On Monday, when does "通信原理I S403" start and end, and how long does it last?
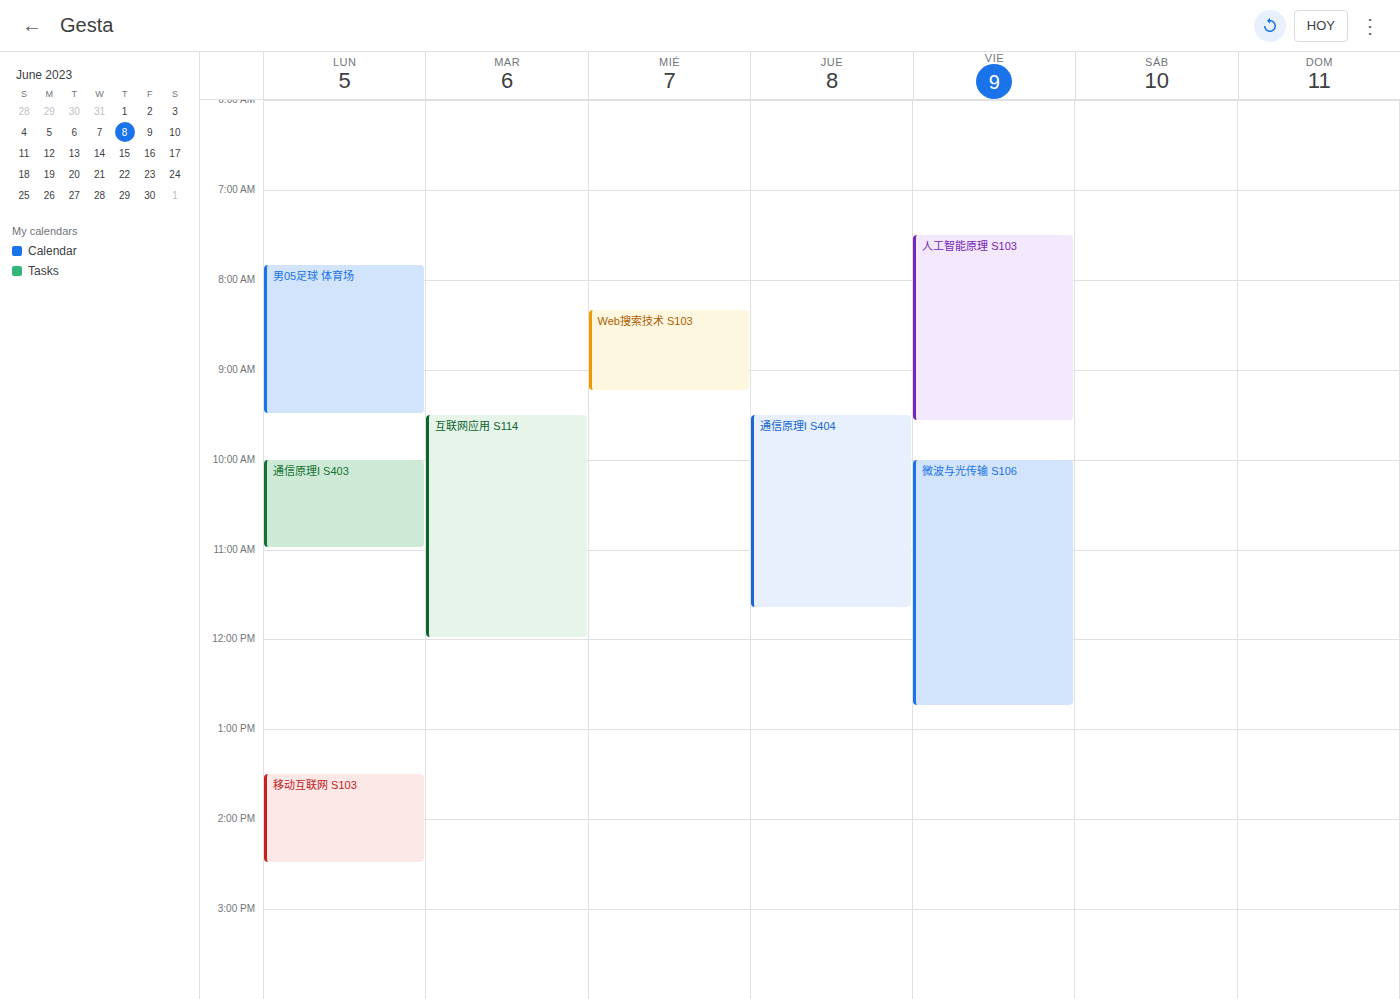
10:00 AM to 11:00 AM, 1 hour